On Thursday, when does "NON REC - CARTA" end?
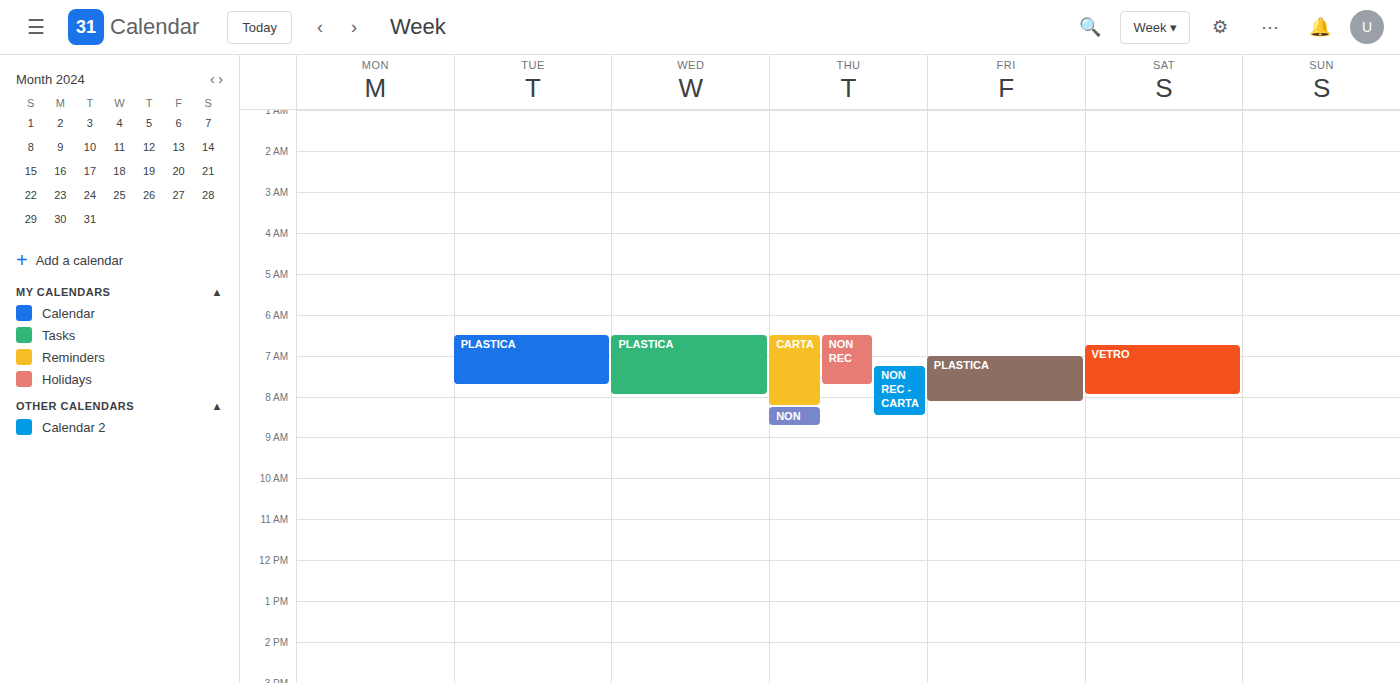
8:30 AM